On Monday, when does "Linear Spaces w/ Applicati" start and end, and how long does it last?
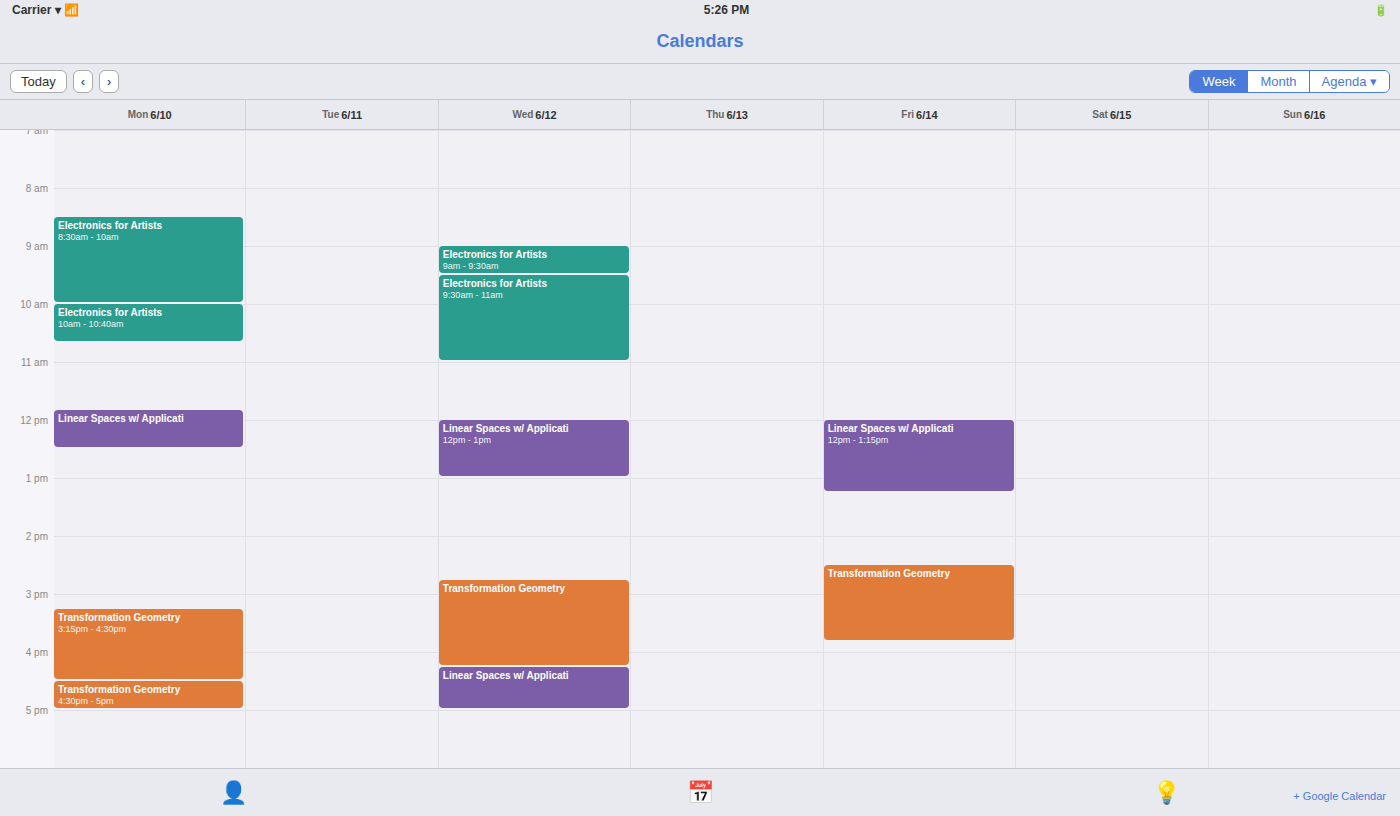
11:50 AM to 12:30 PM, 40 minutes